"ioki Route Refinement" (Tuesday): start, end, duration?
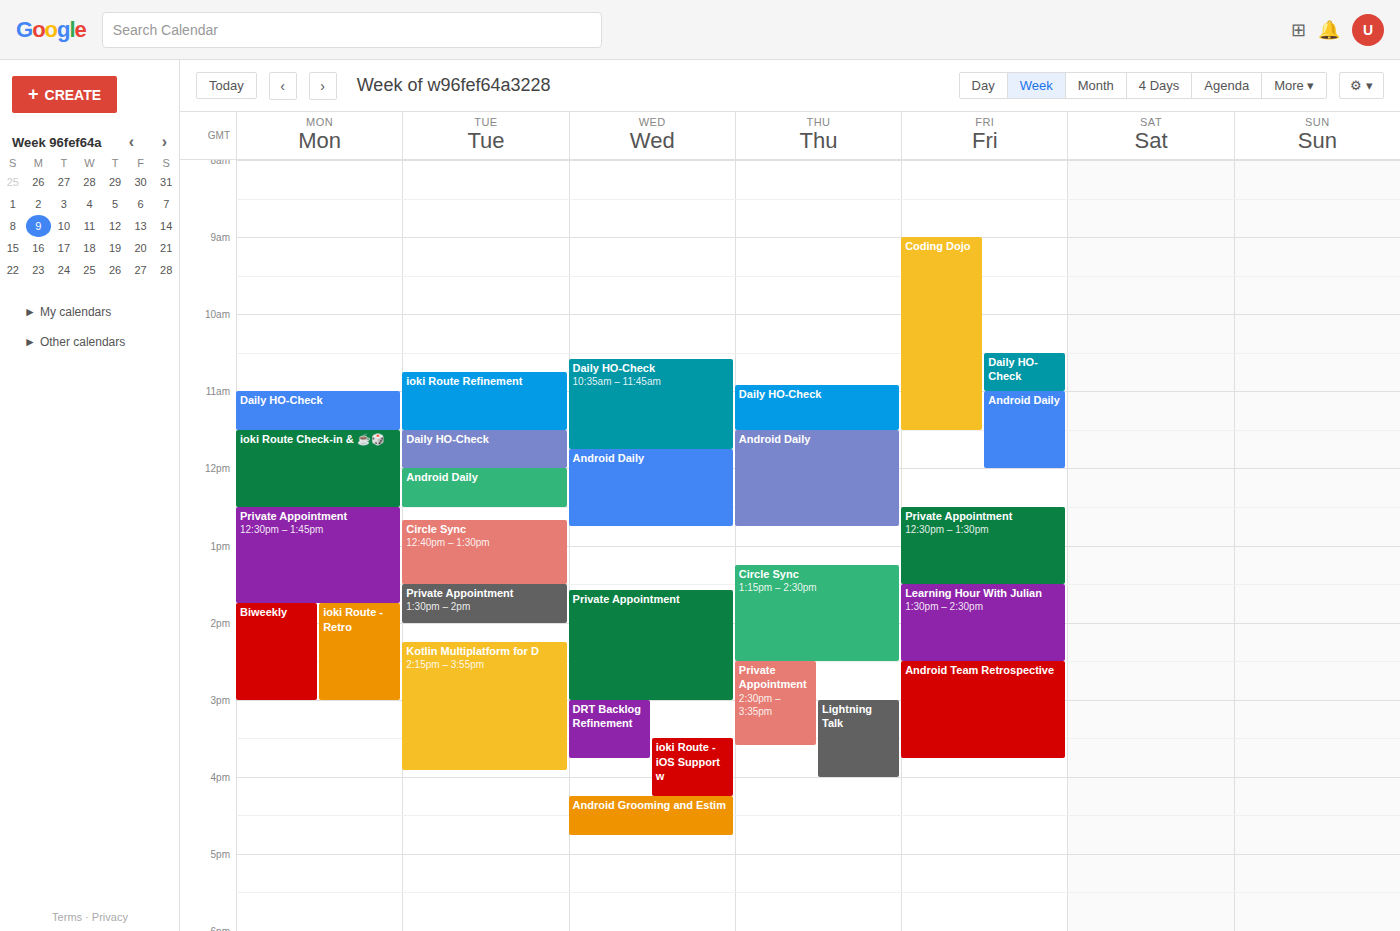
10:45 to 11:30, 45 minutes